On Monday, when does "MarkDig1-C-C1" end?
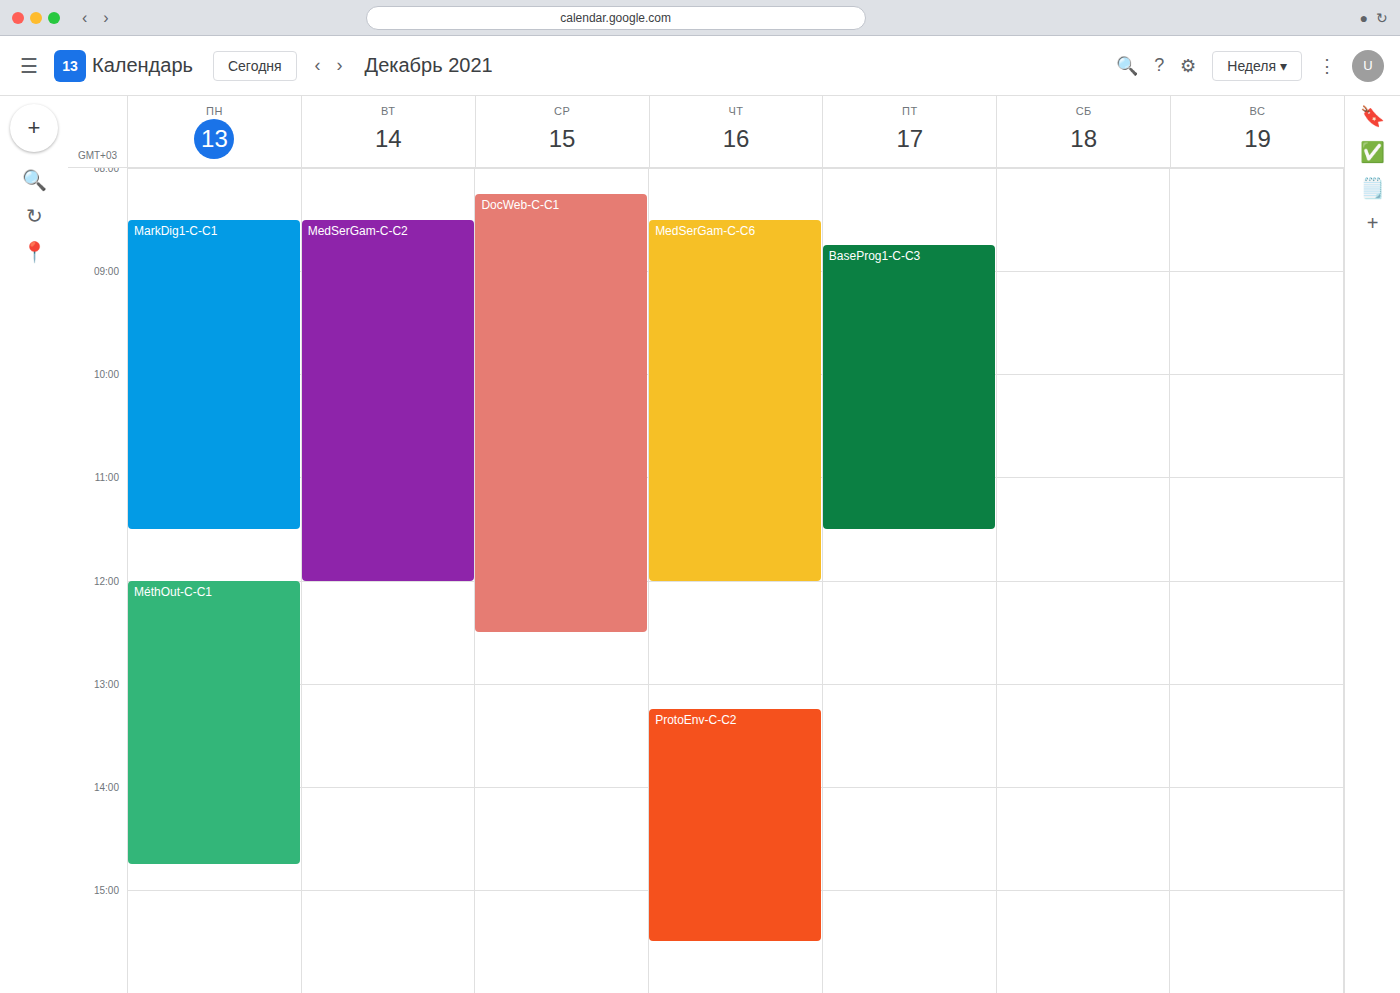
11:30